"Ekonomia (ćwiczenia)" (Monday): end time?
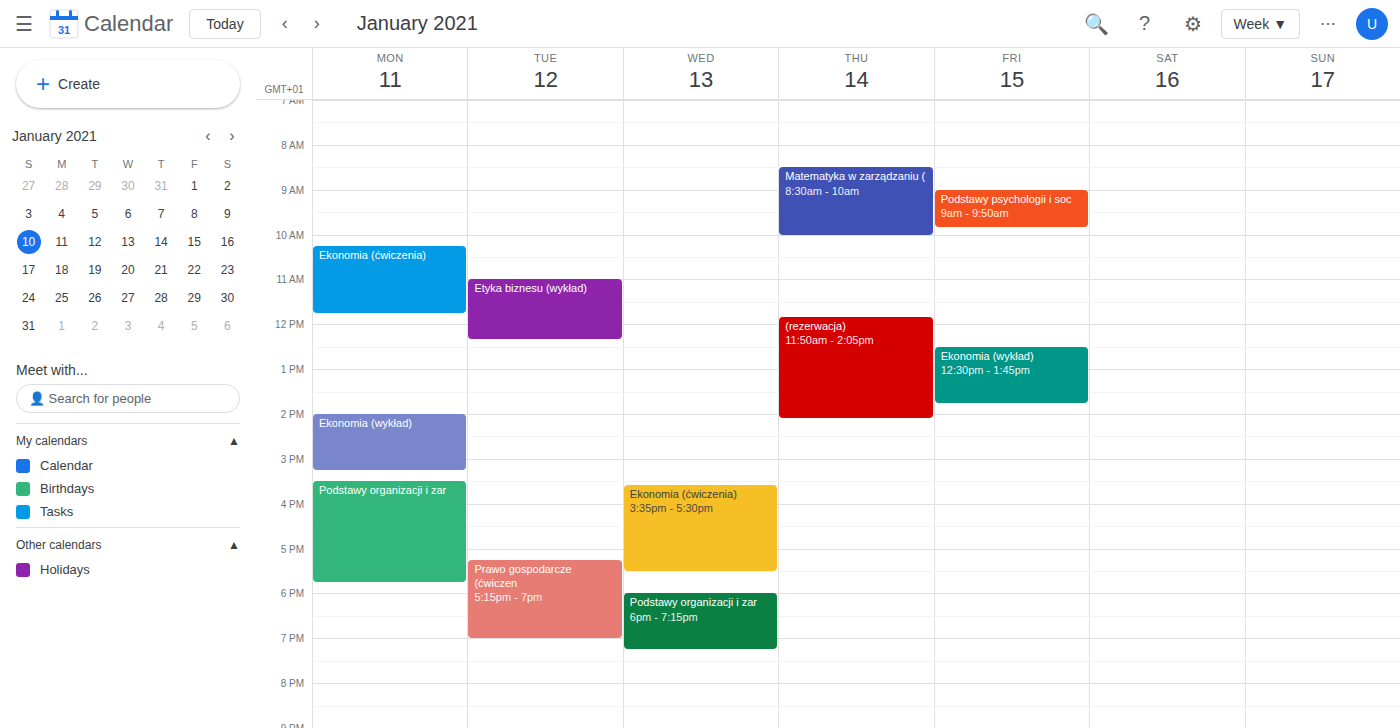
11:45